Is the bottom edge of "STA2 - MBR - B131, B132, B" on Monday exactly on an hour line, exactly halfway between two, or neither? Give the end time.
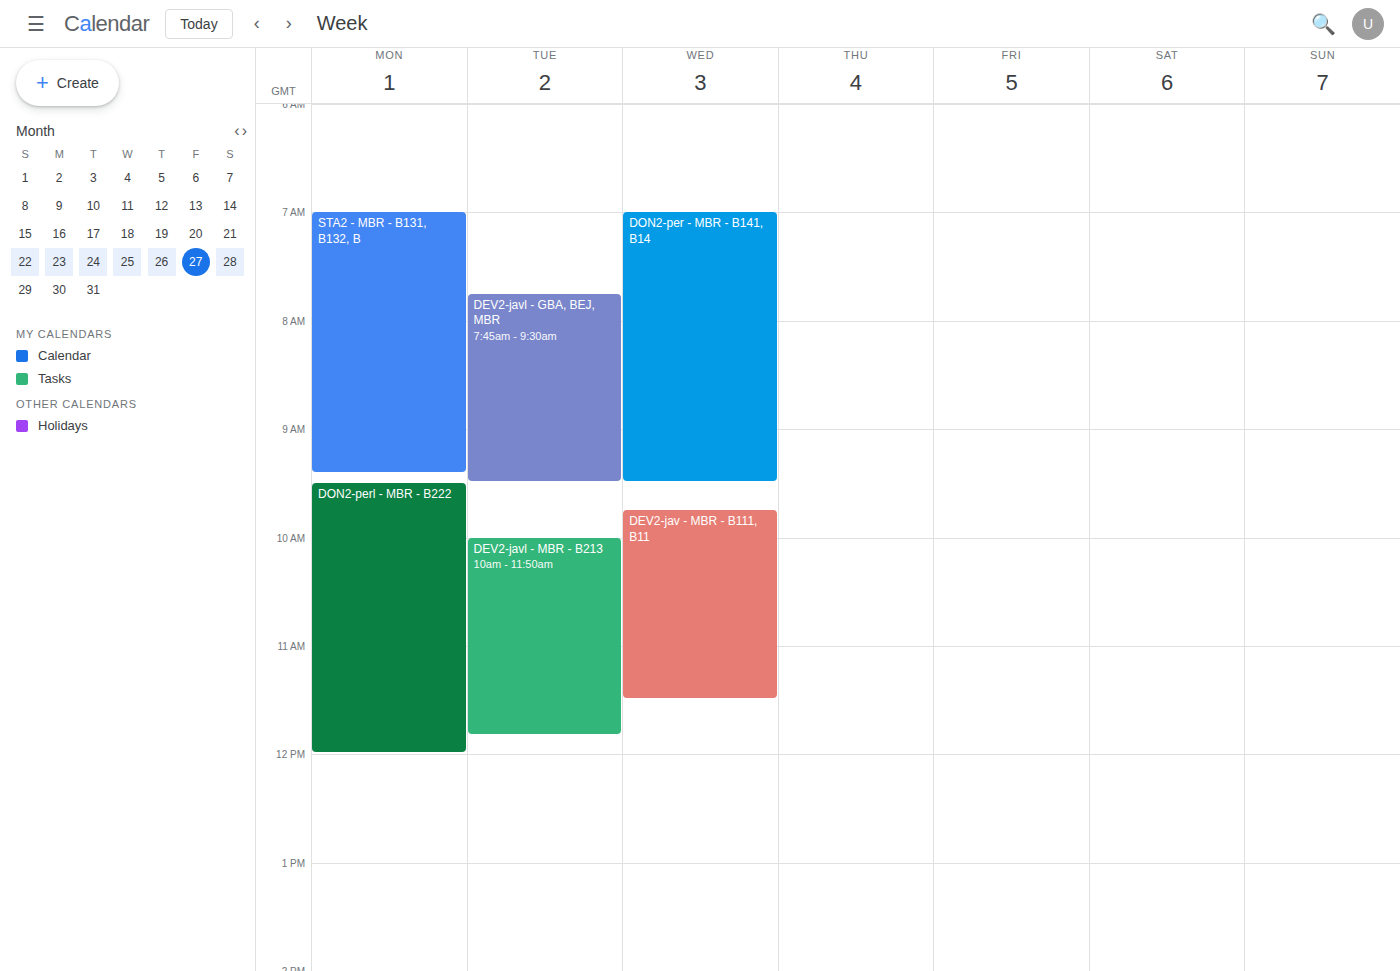
09:25 -- neither: 25 minutes below the 09:00 line and 35 minutes above the 10:00 line.